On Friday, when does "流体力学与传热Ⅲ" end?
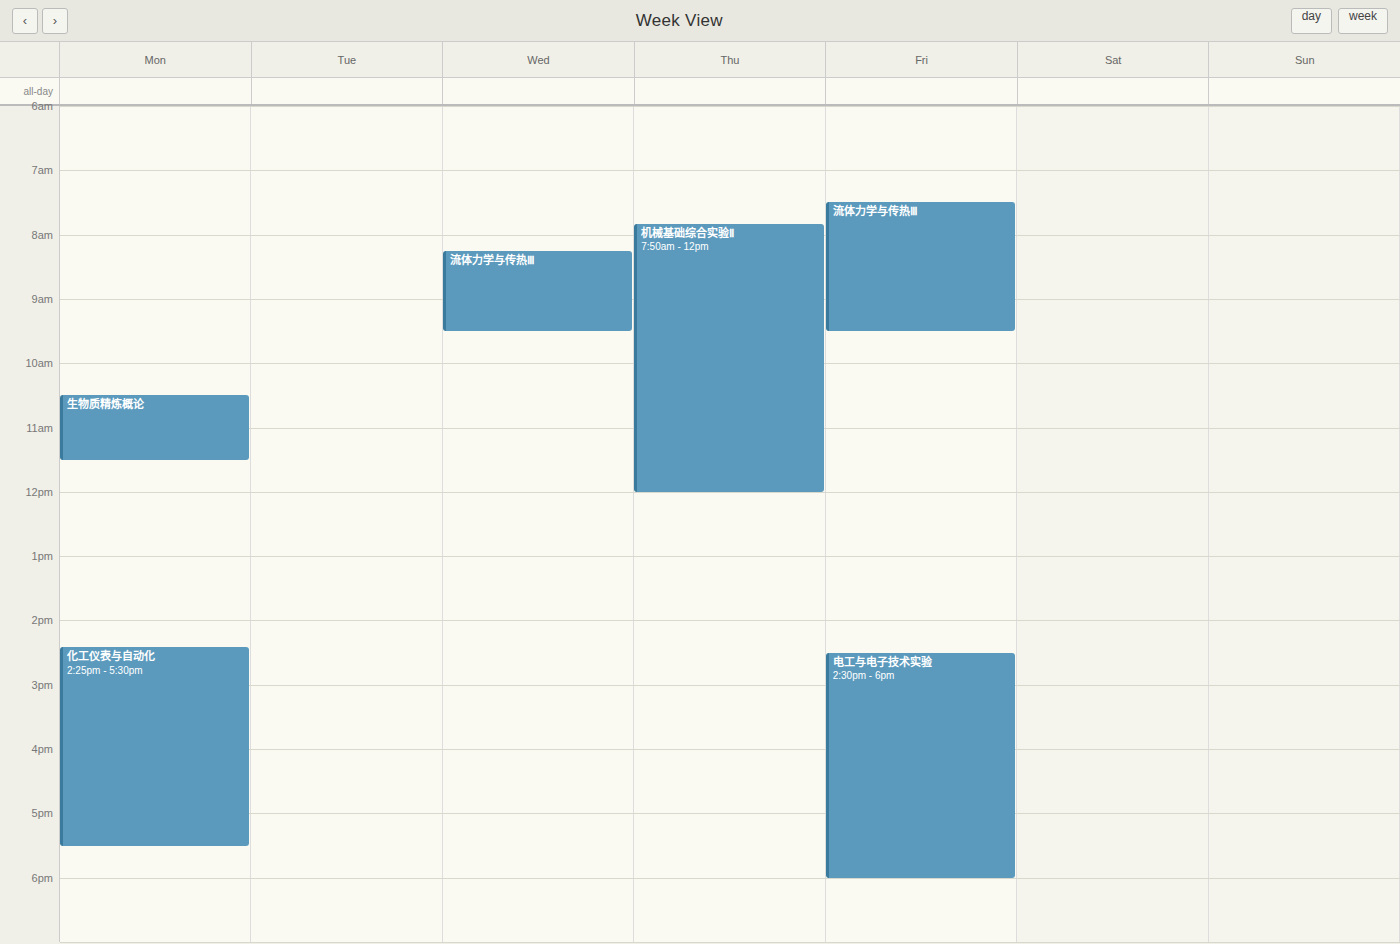
9:30 AM